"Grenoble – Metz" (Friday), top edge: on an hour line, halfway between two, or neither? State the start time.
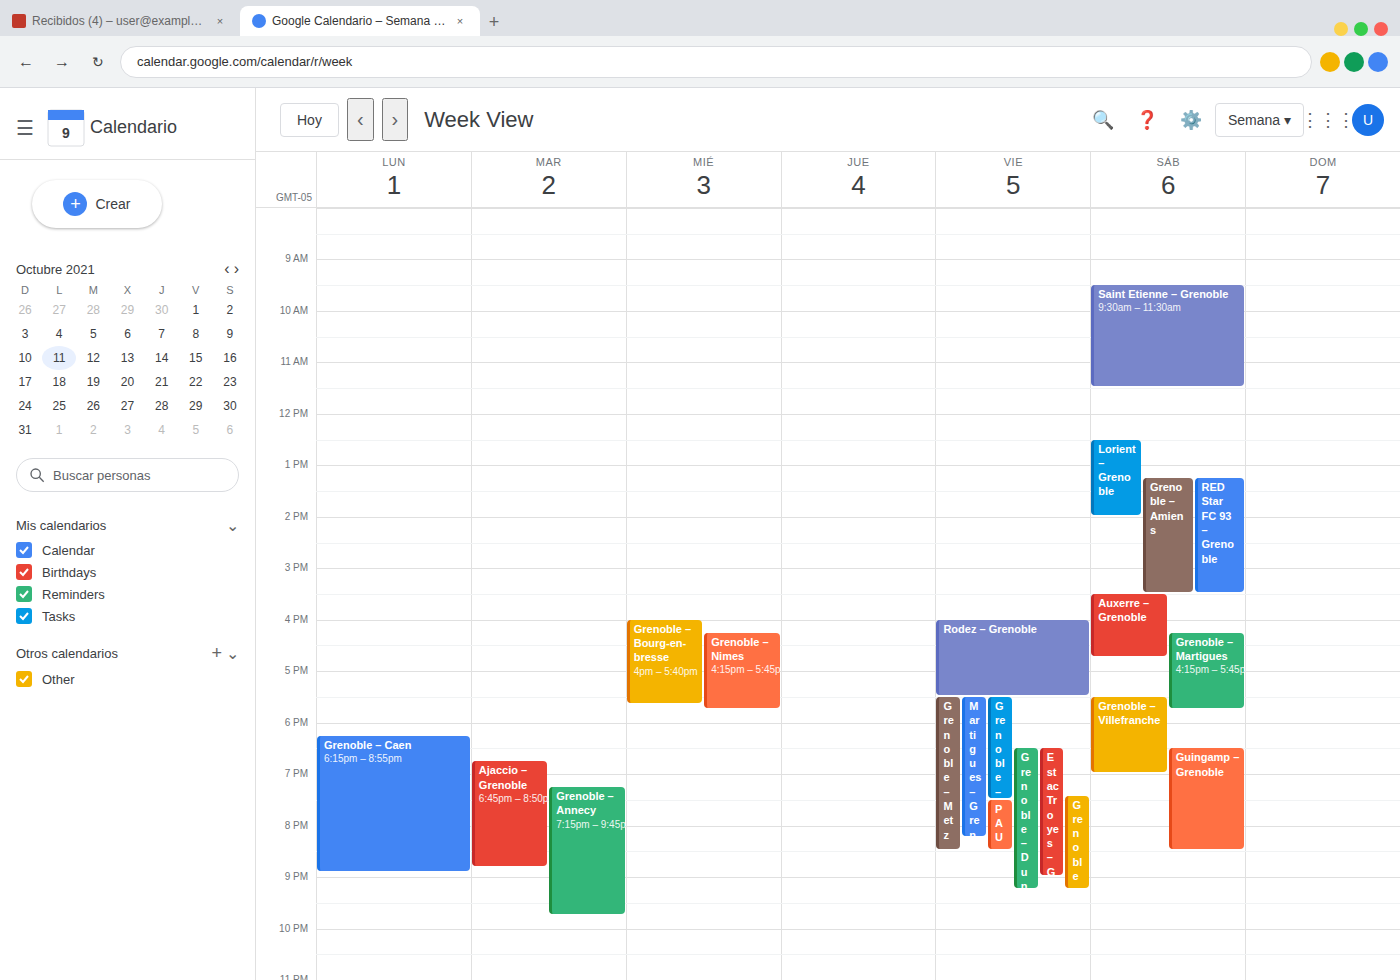
5:30 PM -- halfway between the 5 PM and 6 PM lines.